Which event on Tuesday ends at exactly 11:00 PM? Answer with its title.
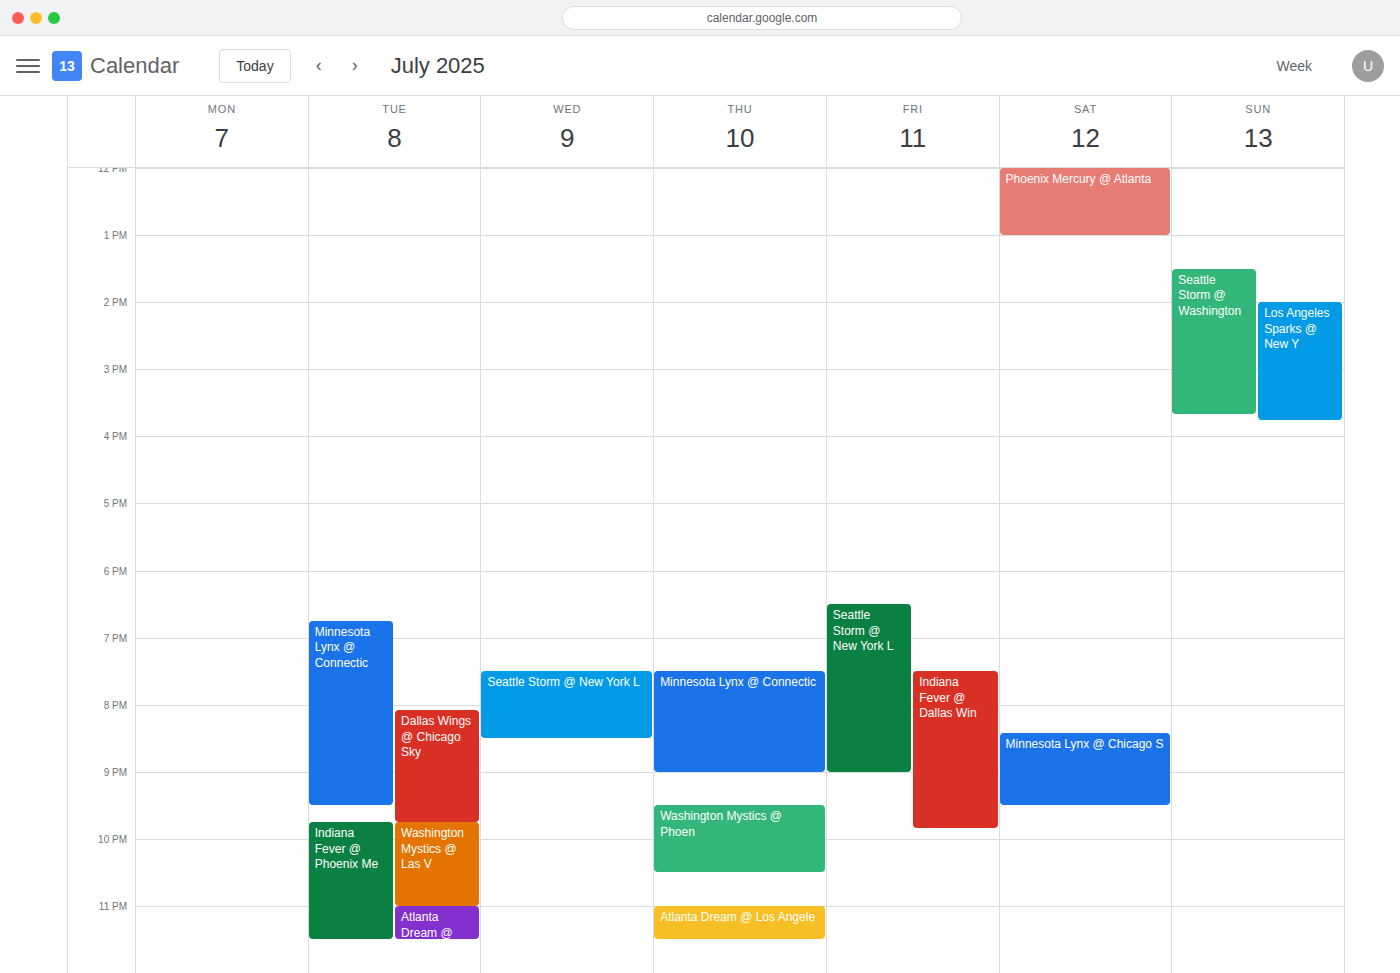
"Washington Mystics @ Las V"